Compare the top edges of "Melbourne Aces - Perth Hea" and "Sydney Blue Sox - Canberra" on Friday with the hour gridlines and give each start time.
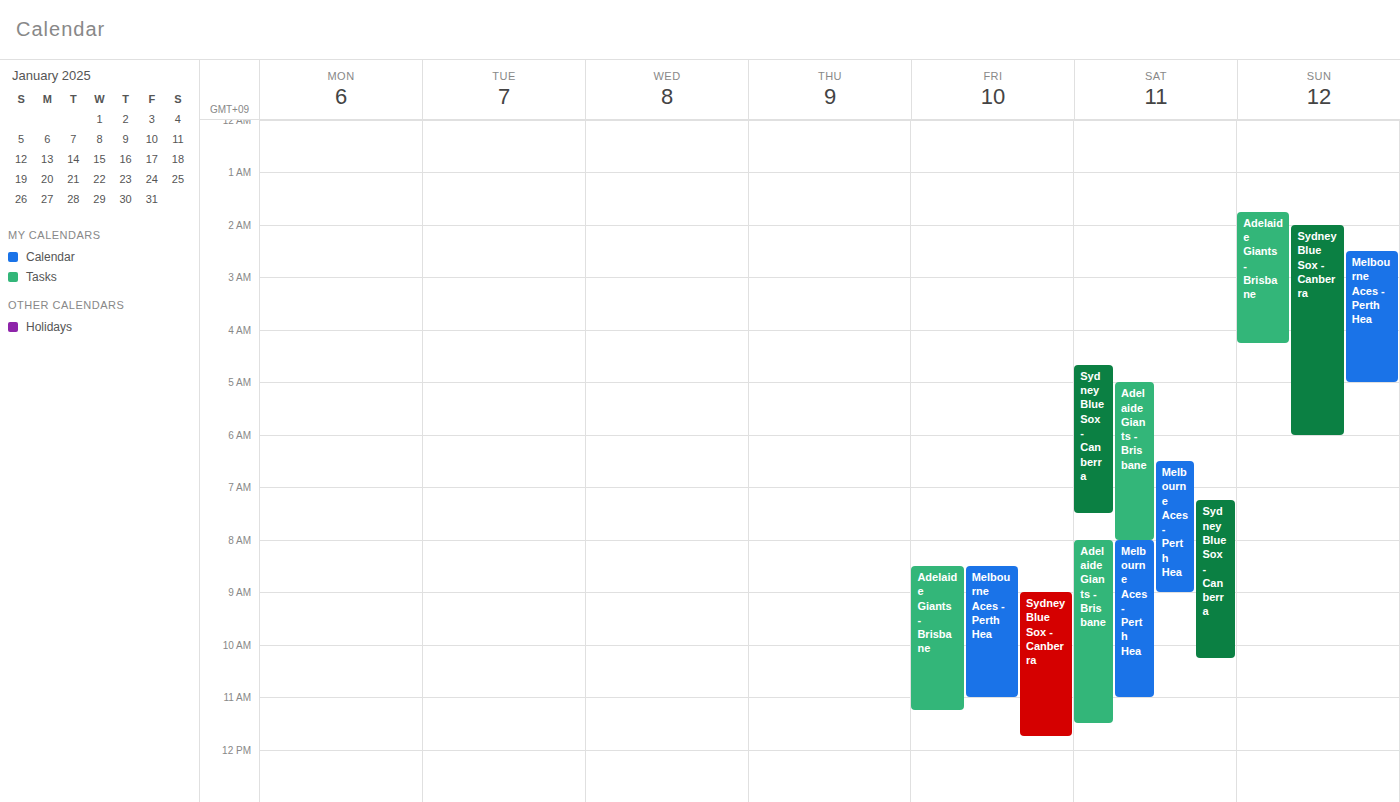
"Melbourne Aces - Perth Hea": 8:30 AM, halfway between the 8 AM and 9 AM lines. "Sydney Blue Sox - Canberra": 9:00 AM, exactly on the 9 AM line.